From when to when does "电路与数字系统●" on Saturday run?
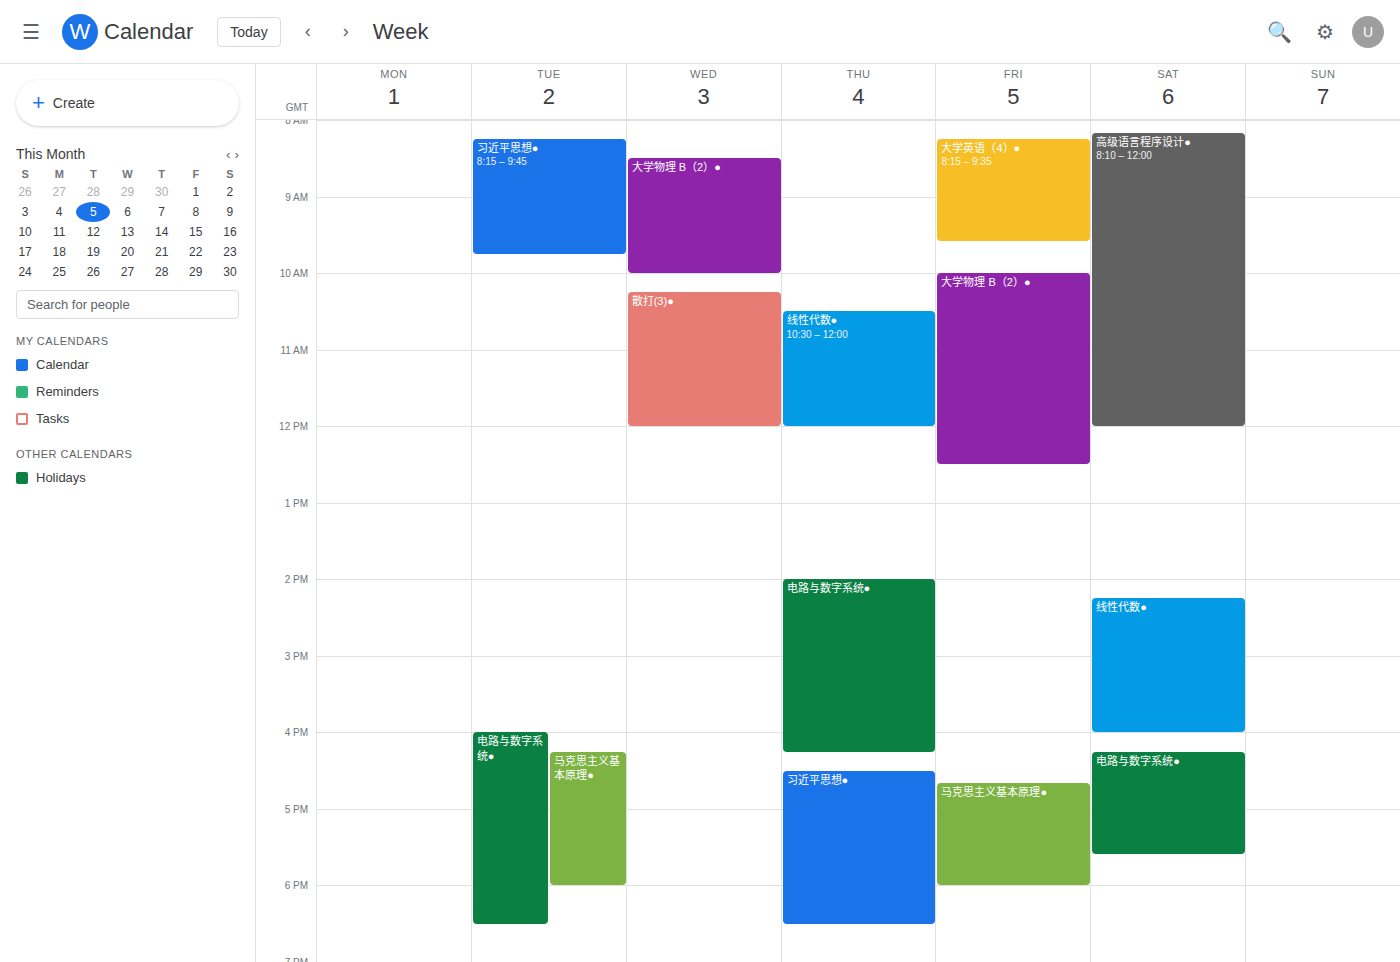
4:15 PM to 5:35 PM